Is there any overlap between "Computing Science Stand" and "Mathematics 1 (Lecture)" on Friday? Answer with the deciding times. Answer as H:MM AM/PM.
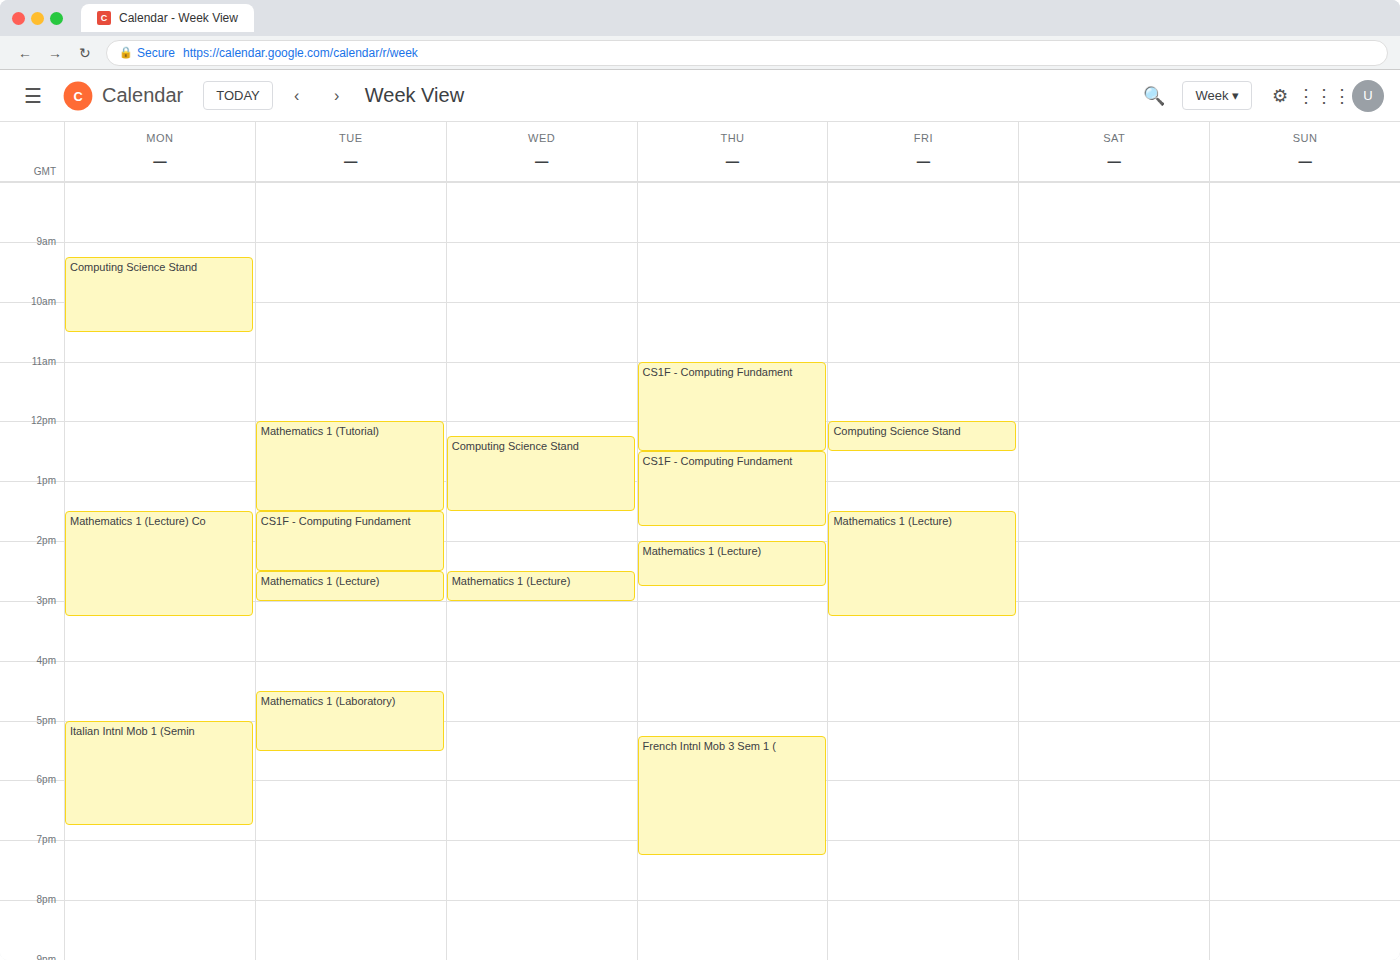
"Computing Science Stand" ends at 12:30 PM and "Mathematics 1 (Lecture)" starts at 1:30 PM -- no overlap.